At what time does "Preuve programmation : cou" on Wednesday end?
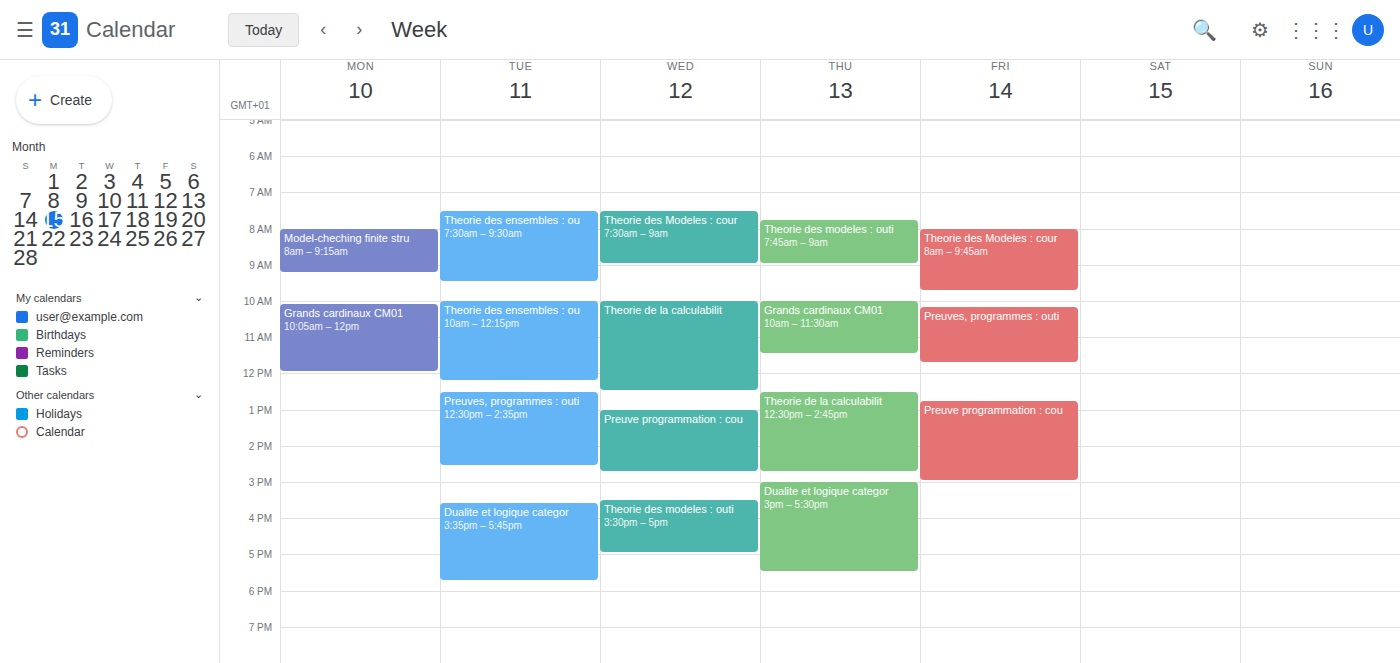
2:45 PM